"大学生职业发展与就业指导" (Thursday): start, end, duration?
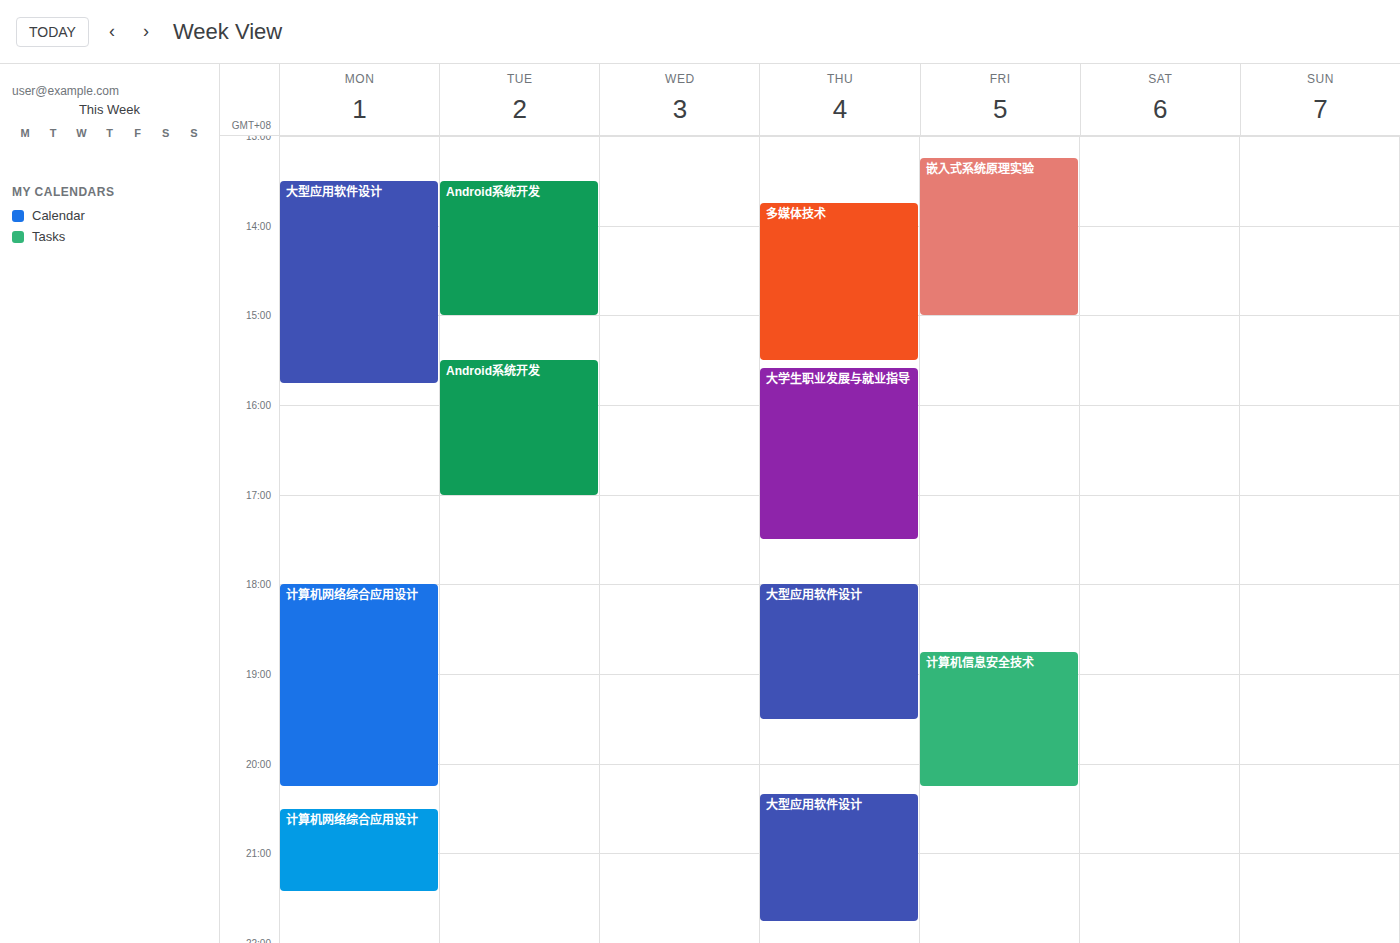
3:35 PM to 5:30 PM, 1 hour 55 minutes